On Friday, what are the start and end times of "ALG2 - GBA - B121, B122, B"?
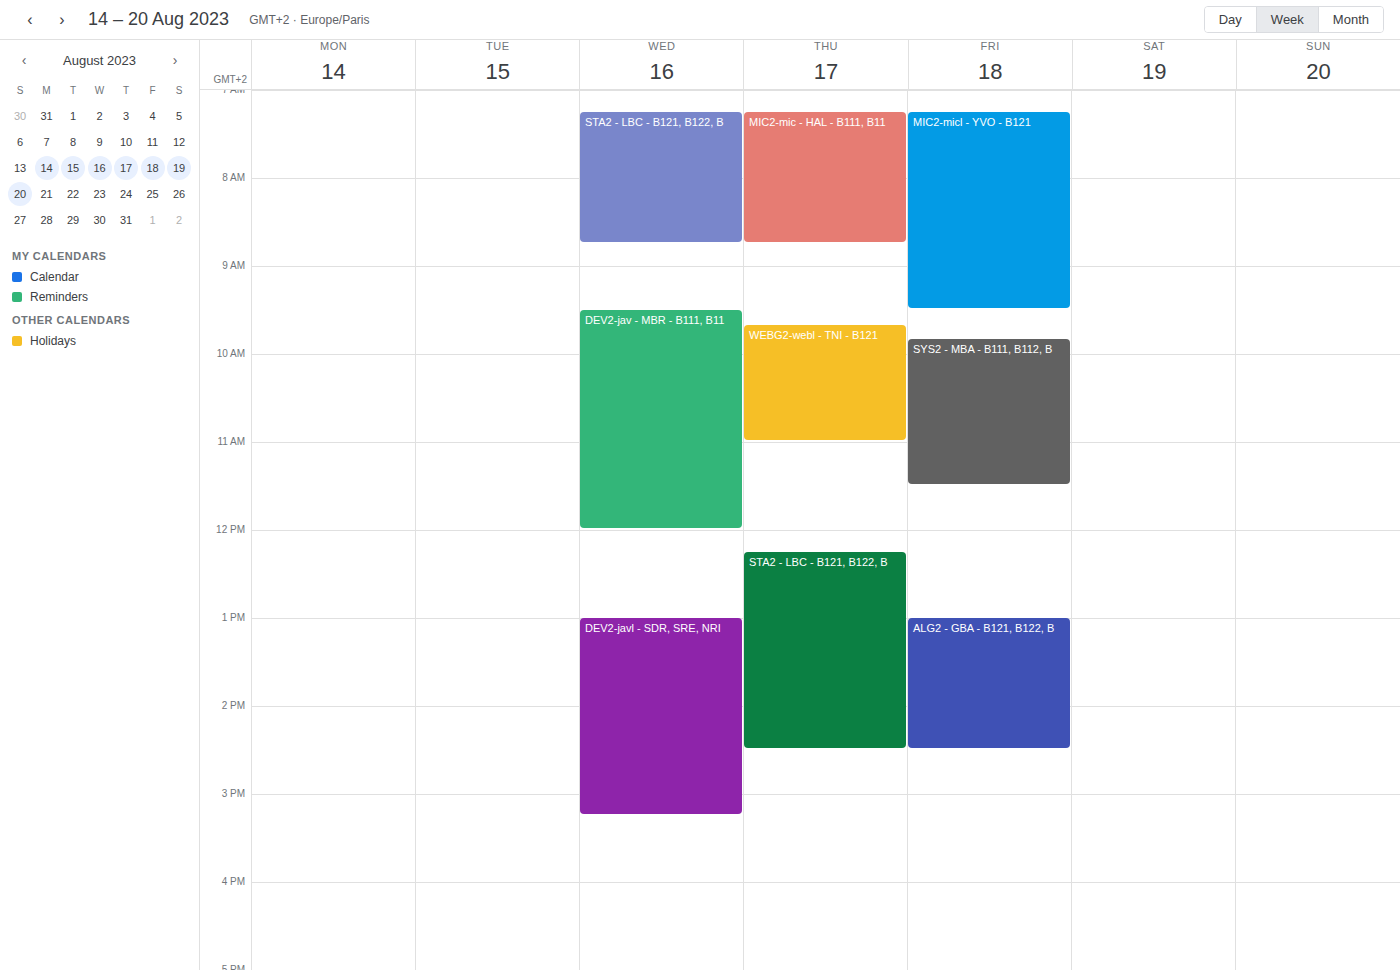
1:00 PM to 2:30 PM